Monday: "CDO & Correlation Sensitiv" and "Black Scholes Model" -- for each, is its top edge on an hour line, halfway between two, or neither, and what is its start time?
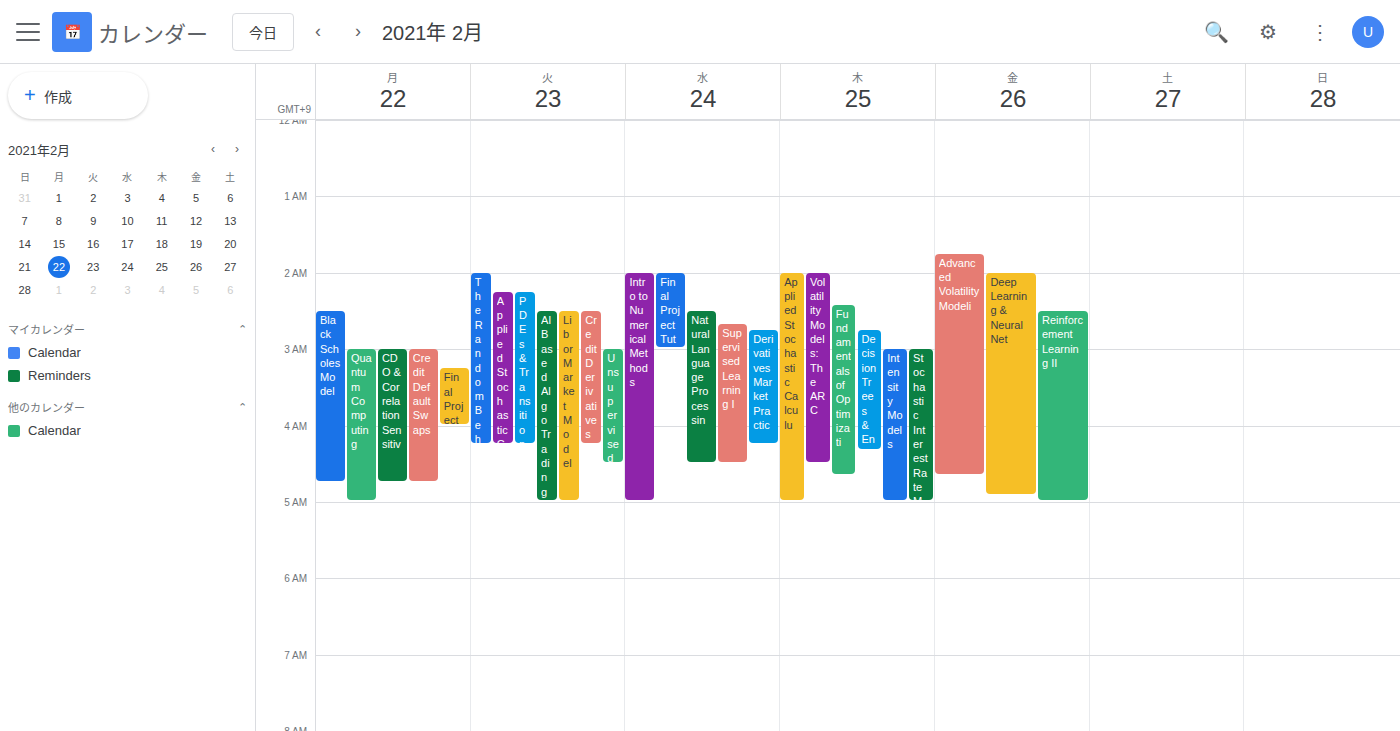
"CDO & Correlation Sensitiv": 03:00, exactly on the 03:00 line. "Black Scholes Model": 02:30, halfway between the 02:00 and 03:00 lines.